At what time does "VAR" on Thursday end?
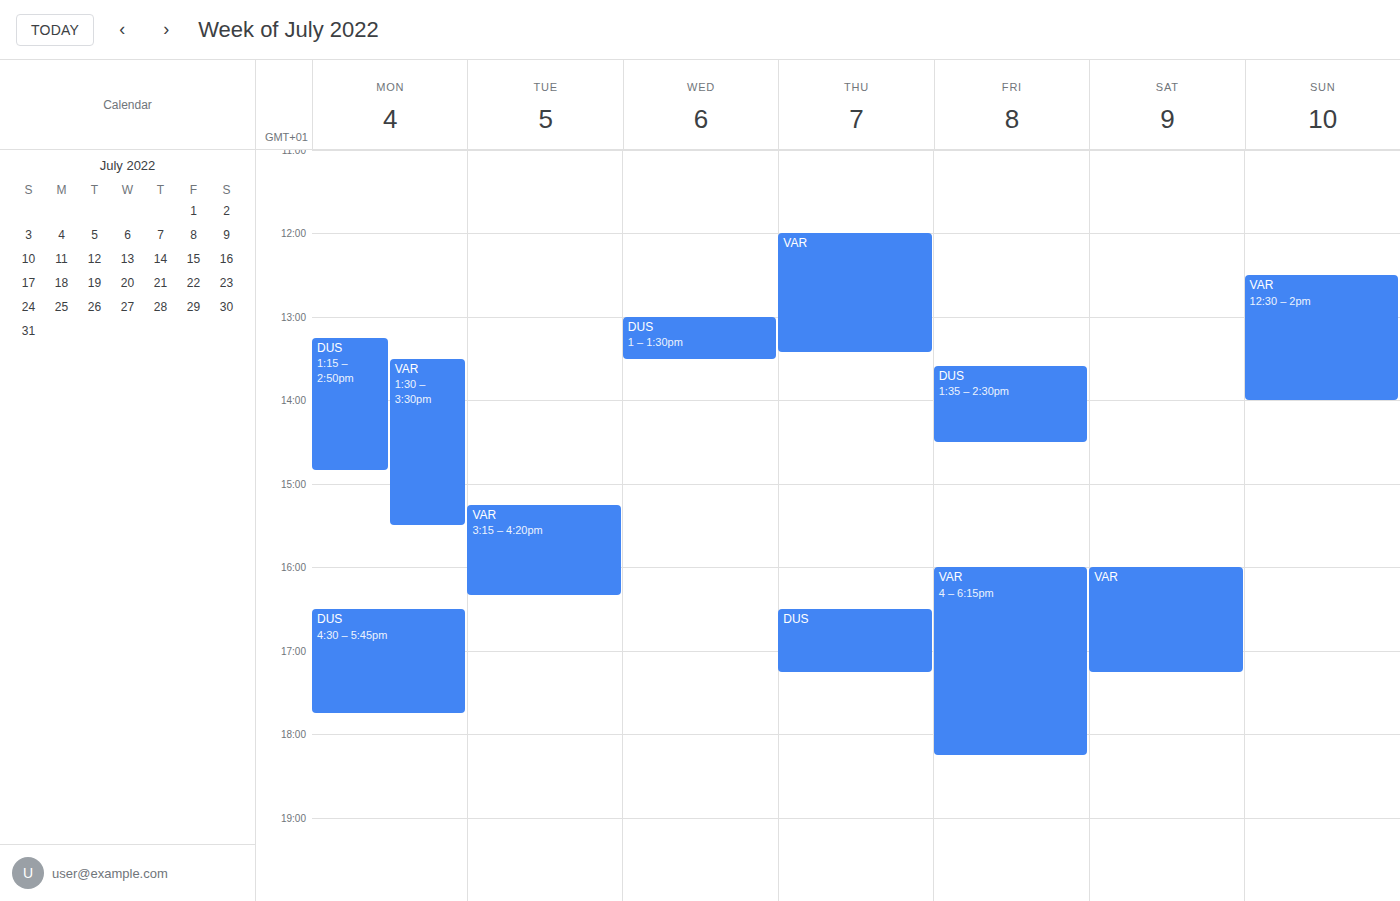
1:25 PM